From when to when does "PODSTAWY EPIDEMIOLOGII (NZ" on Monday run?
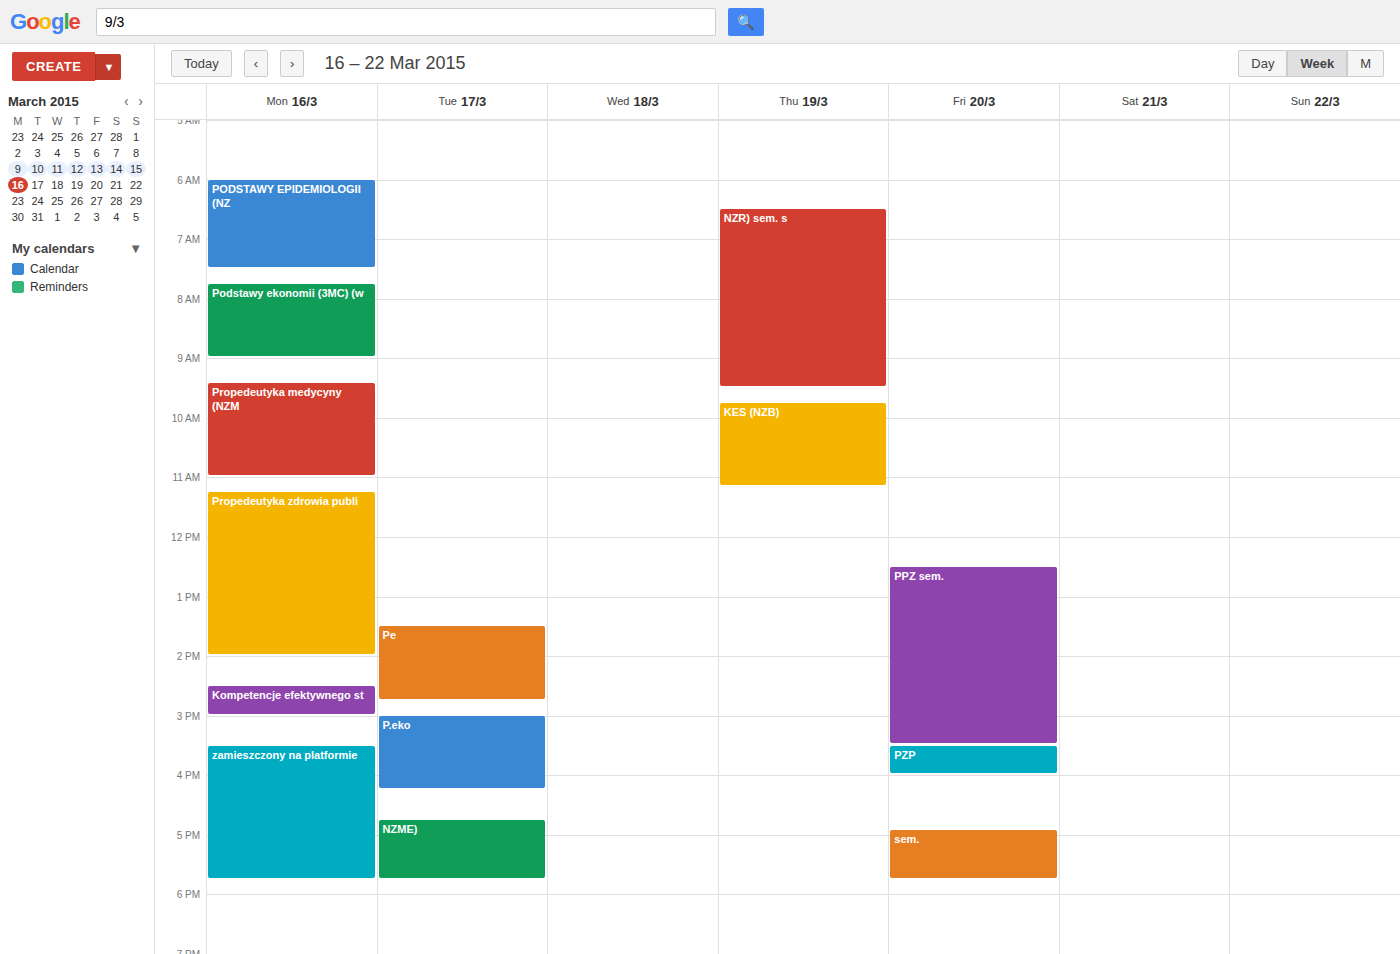
6:00 AM to 7:30 AM